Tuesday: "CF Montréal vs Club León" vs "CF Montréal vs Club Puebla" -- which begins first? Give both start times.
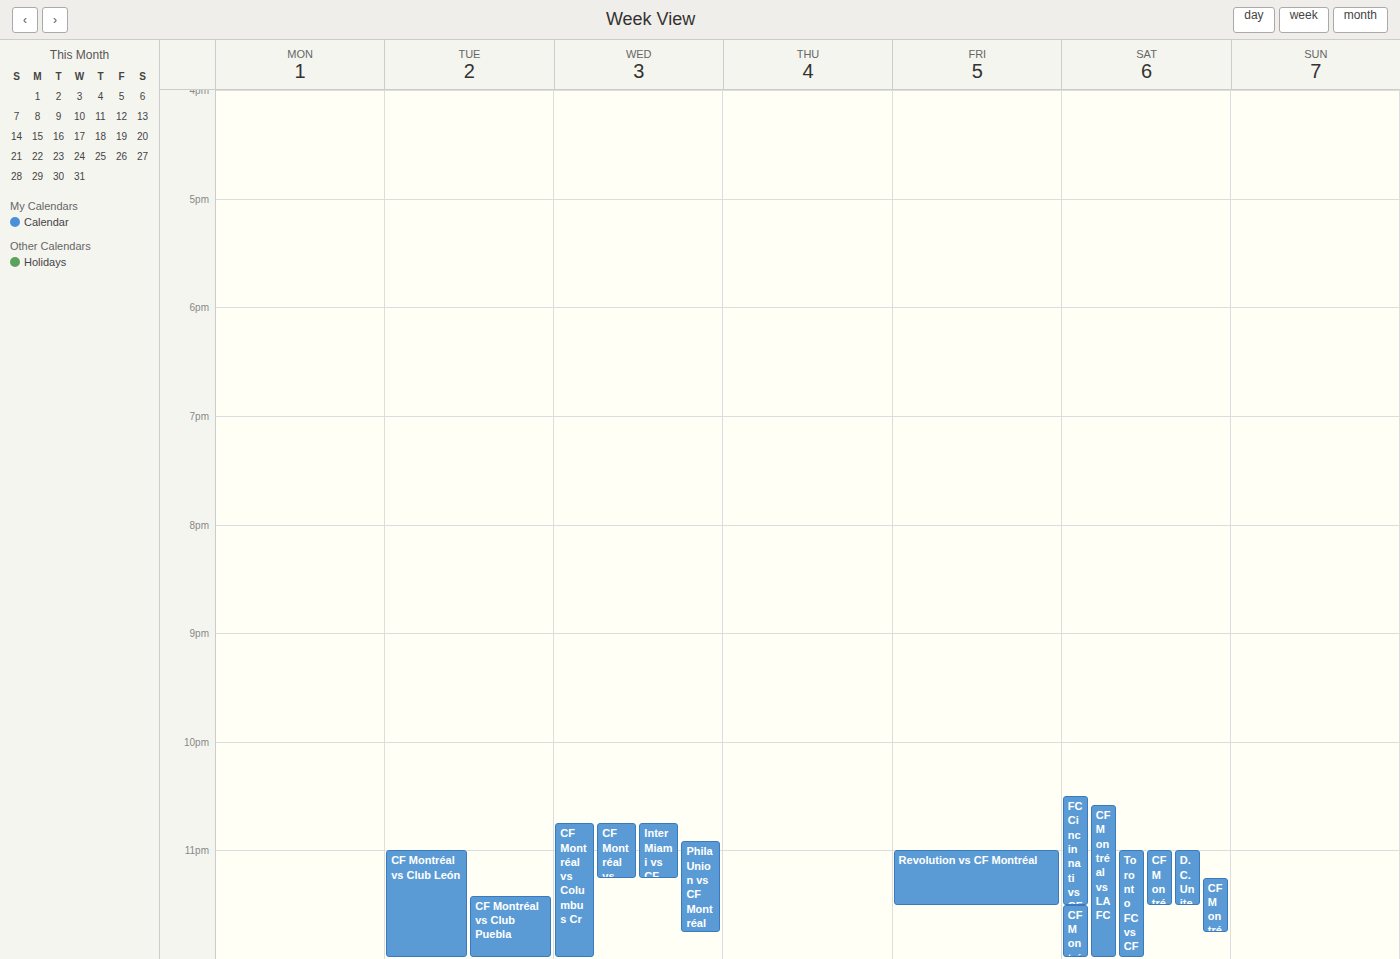
"CF Montréal vs Club León" 11:00 PM; "CF Montréal vs Club Puebla" 11:25 PM.